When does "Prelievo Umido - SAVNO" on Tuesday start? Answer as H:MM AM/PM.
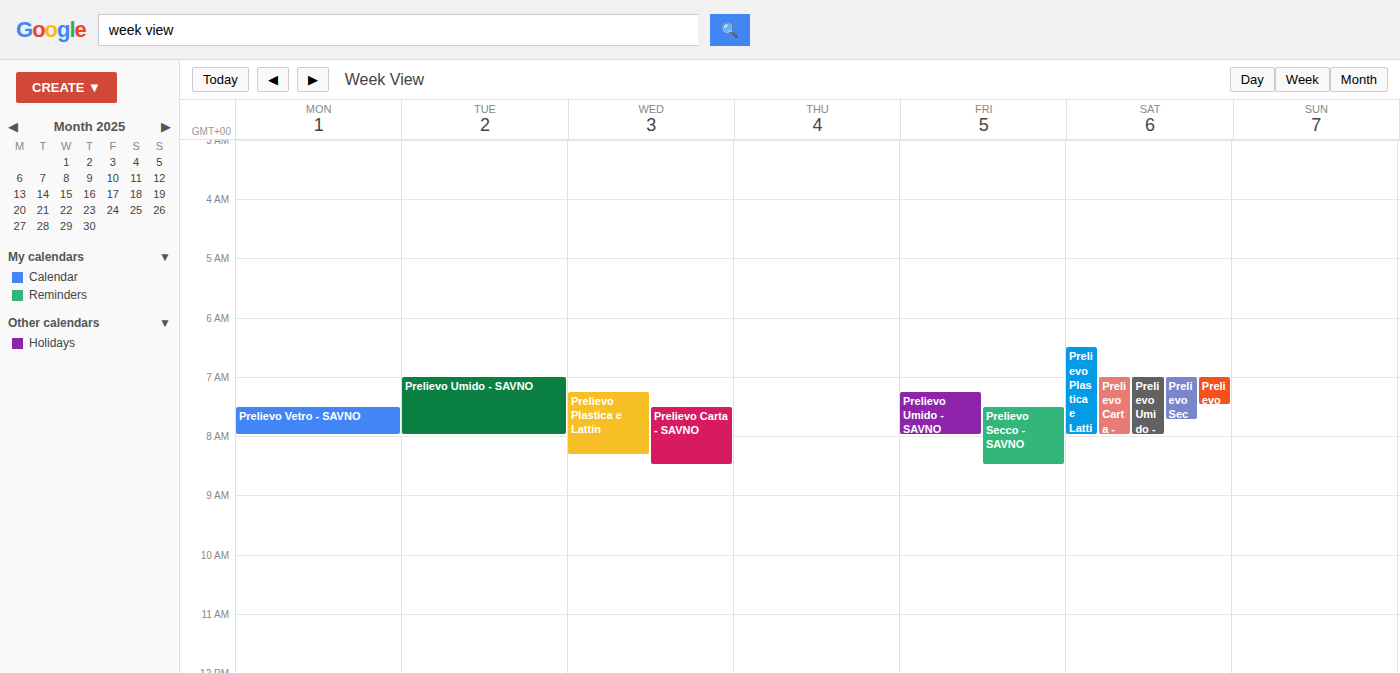
7:00 AM